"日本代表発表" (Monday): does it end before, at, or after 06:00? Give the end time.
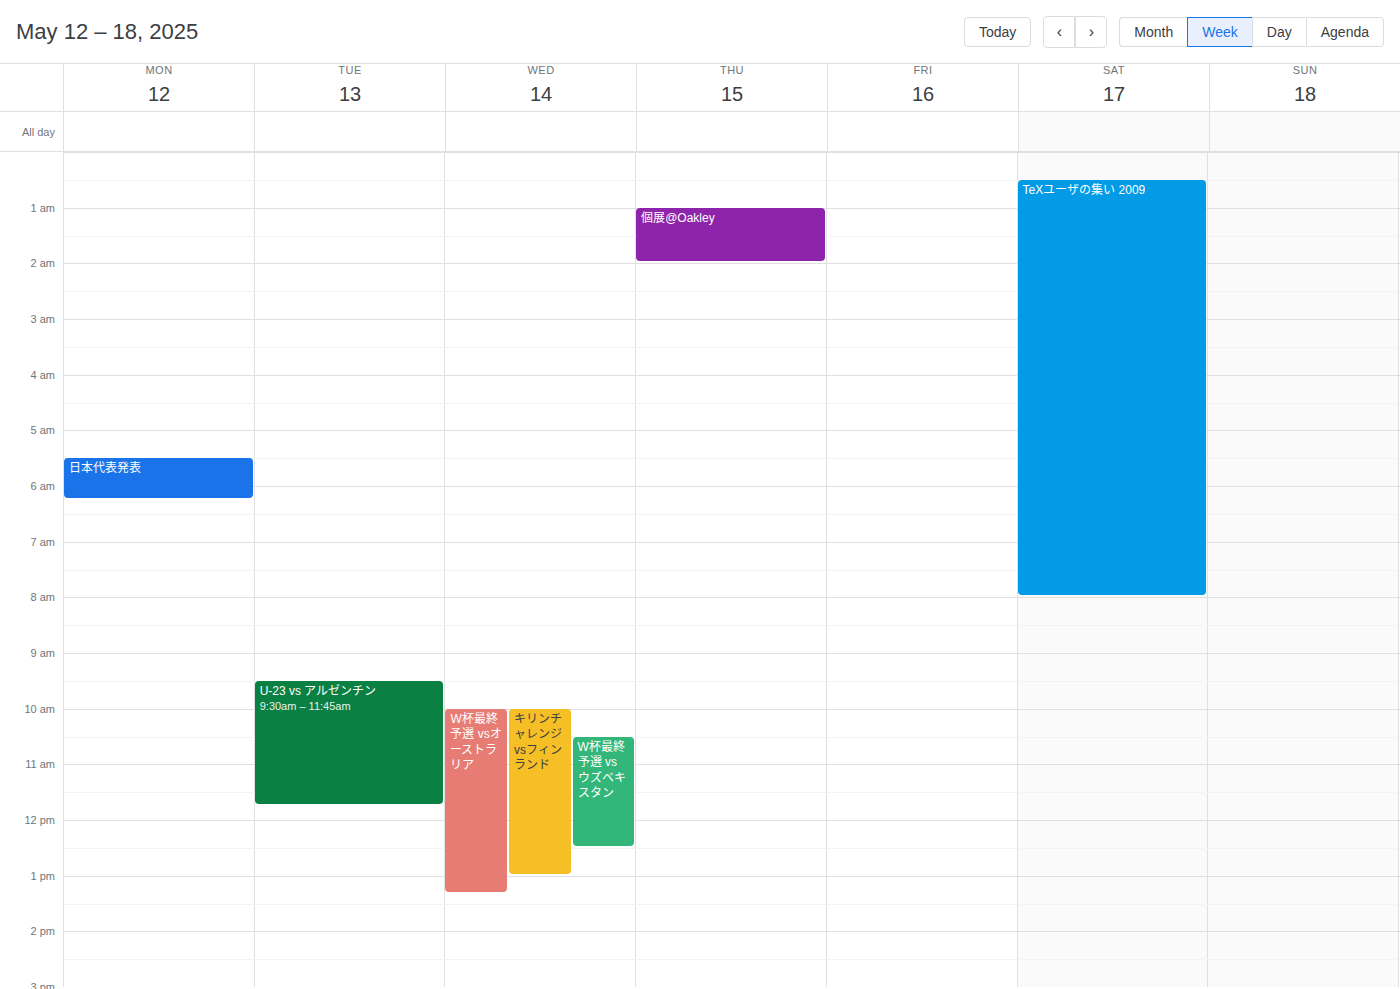
06:15 -- after 06:00, 15 minutes below the 06:00 line.